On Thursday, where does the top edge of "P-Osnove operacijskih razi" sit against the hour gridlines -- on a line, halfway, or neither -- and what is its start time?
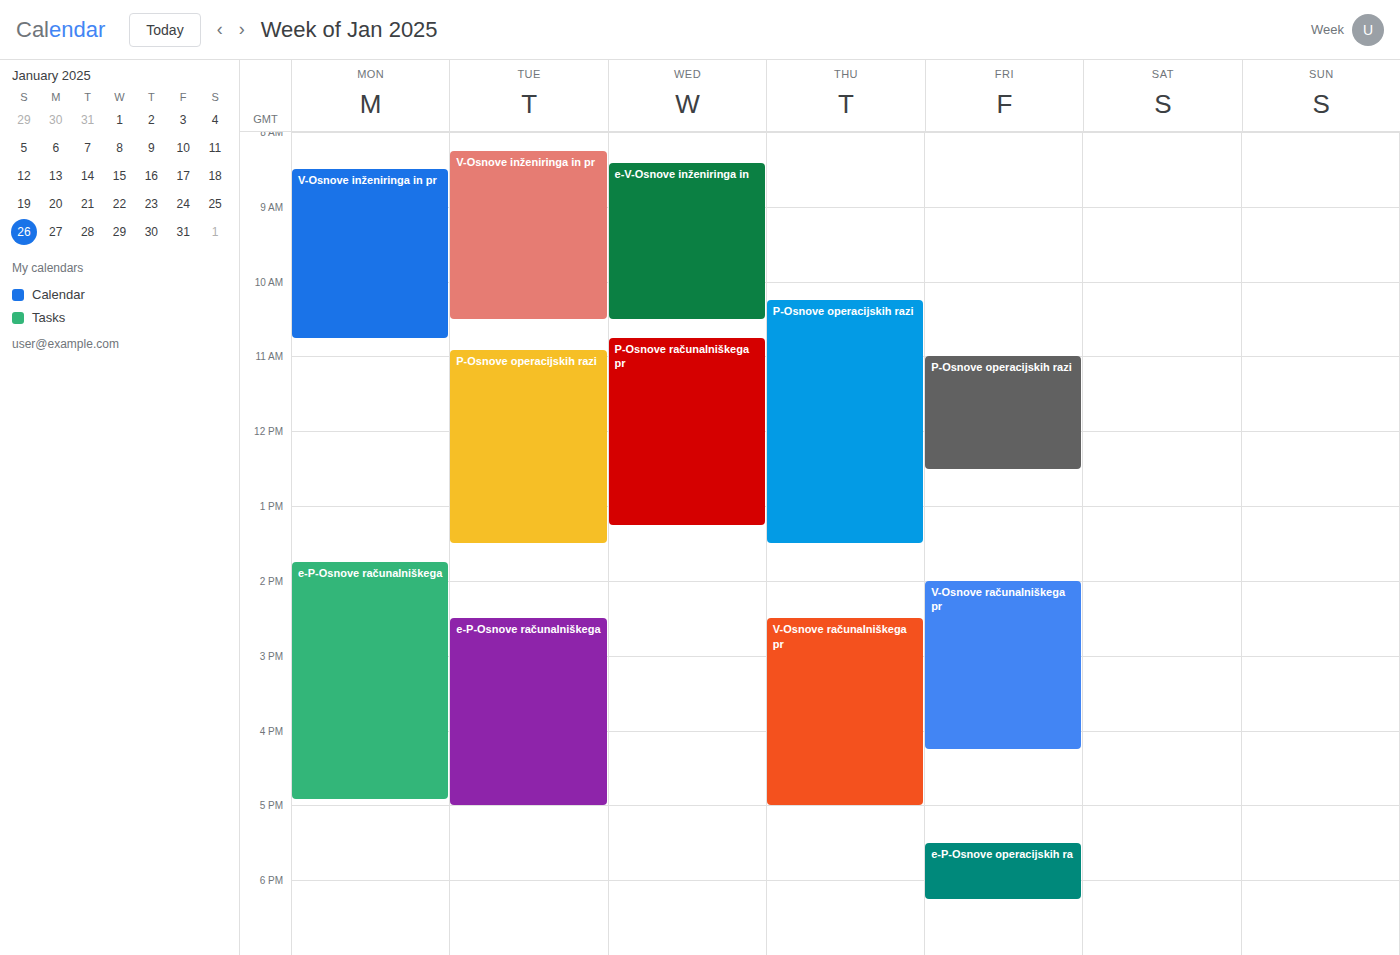
10:15 AM -- neither: a quarter of the way from the 10 AM line to the 11 AM line.